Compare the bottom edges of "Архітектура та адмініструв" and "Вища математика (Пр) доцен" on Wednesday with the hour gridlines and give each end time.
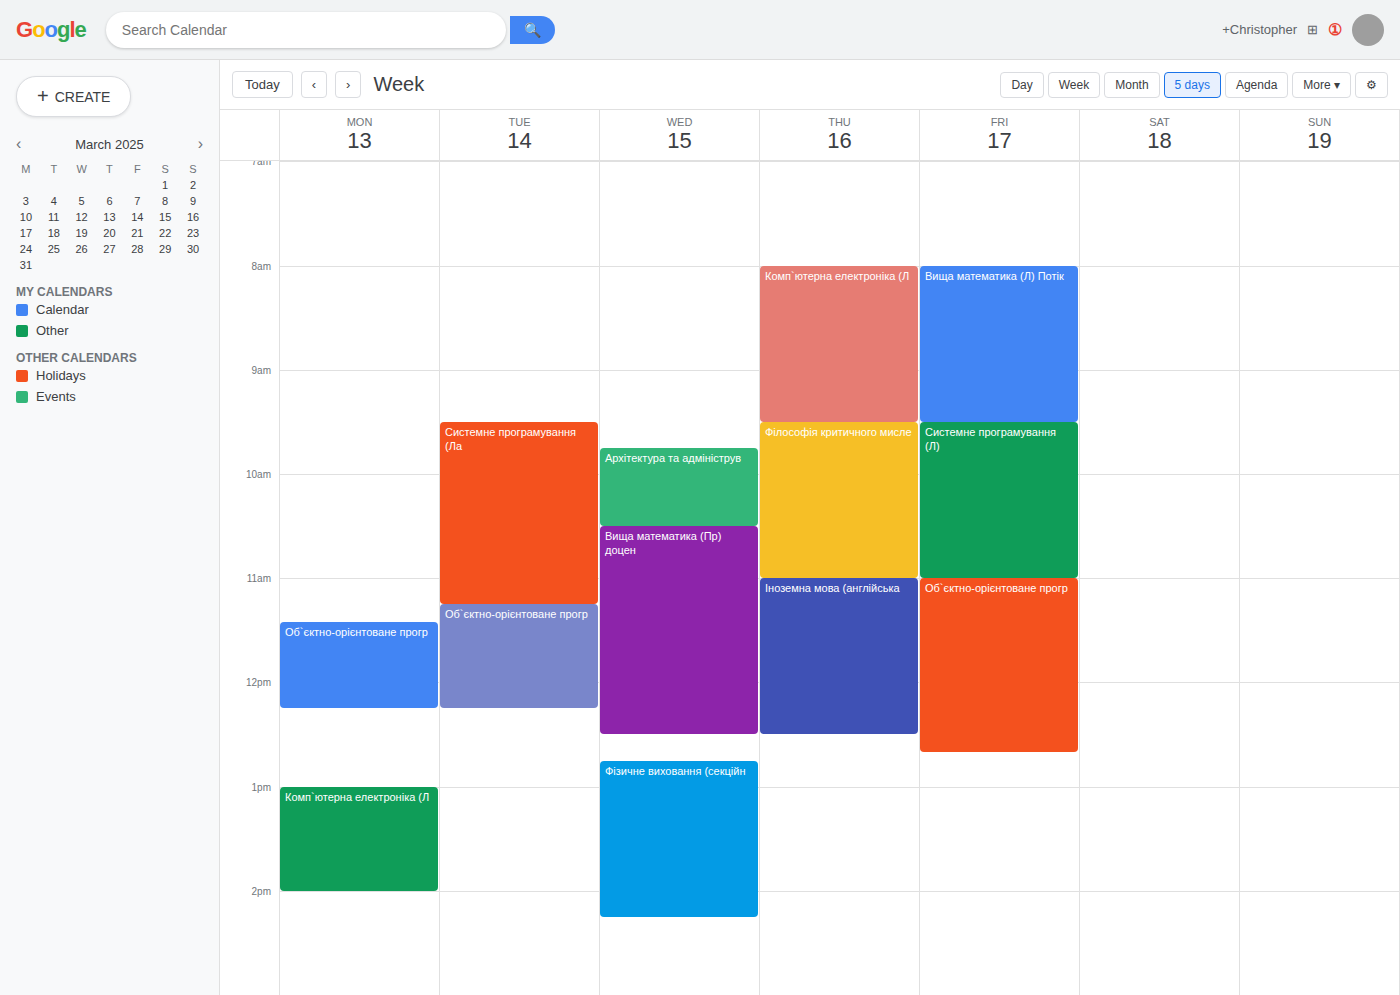
"Архітектура та адмініструв": 10:30, halfway between the 10:00 and 11:00 lines. "Вища математика (Пр) доцен": 12:30, halfway between the 12:00 and 13:00 lines.